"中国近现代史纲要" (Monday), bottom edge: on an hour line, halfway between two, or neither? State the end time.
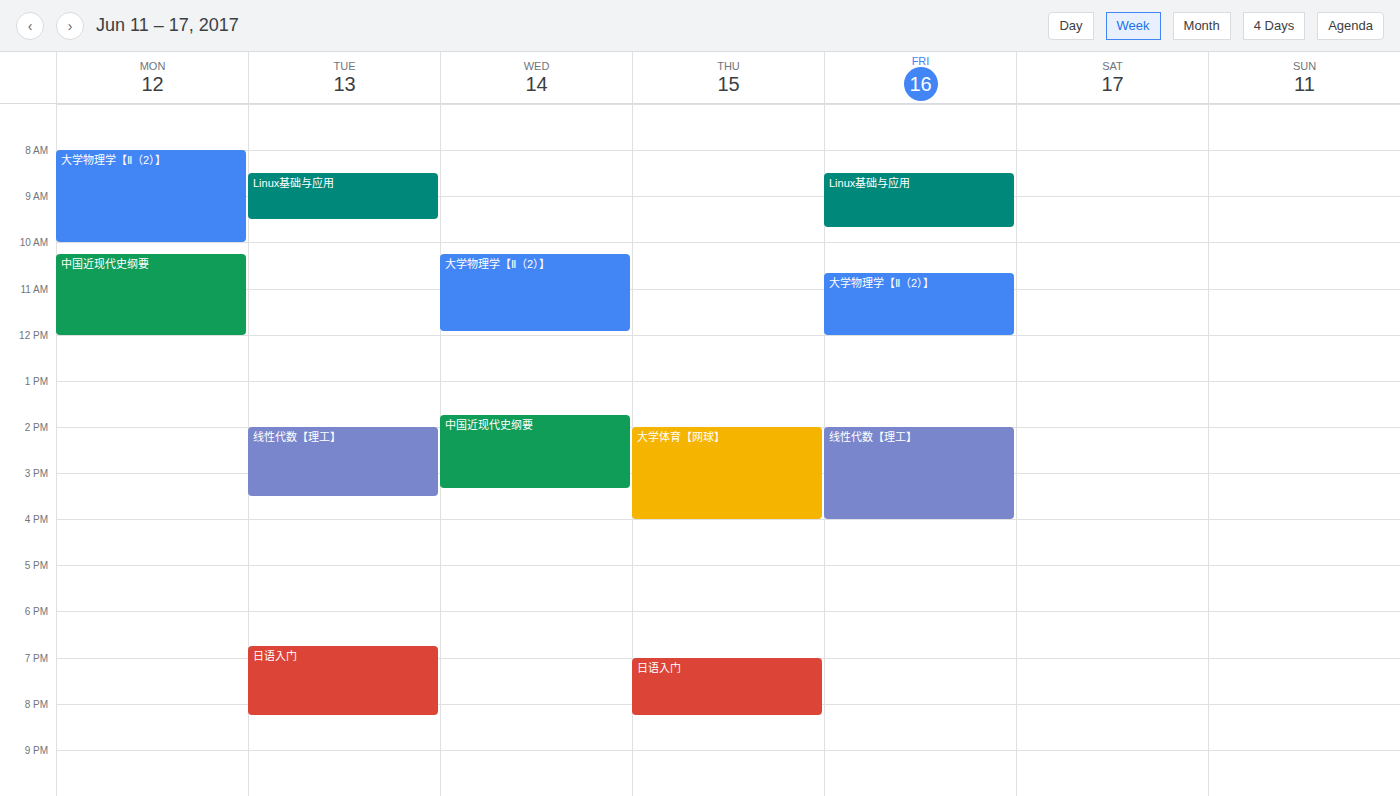
12:00 PM -- exactly on the 12 PM line.